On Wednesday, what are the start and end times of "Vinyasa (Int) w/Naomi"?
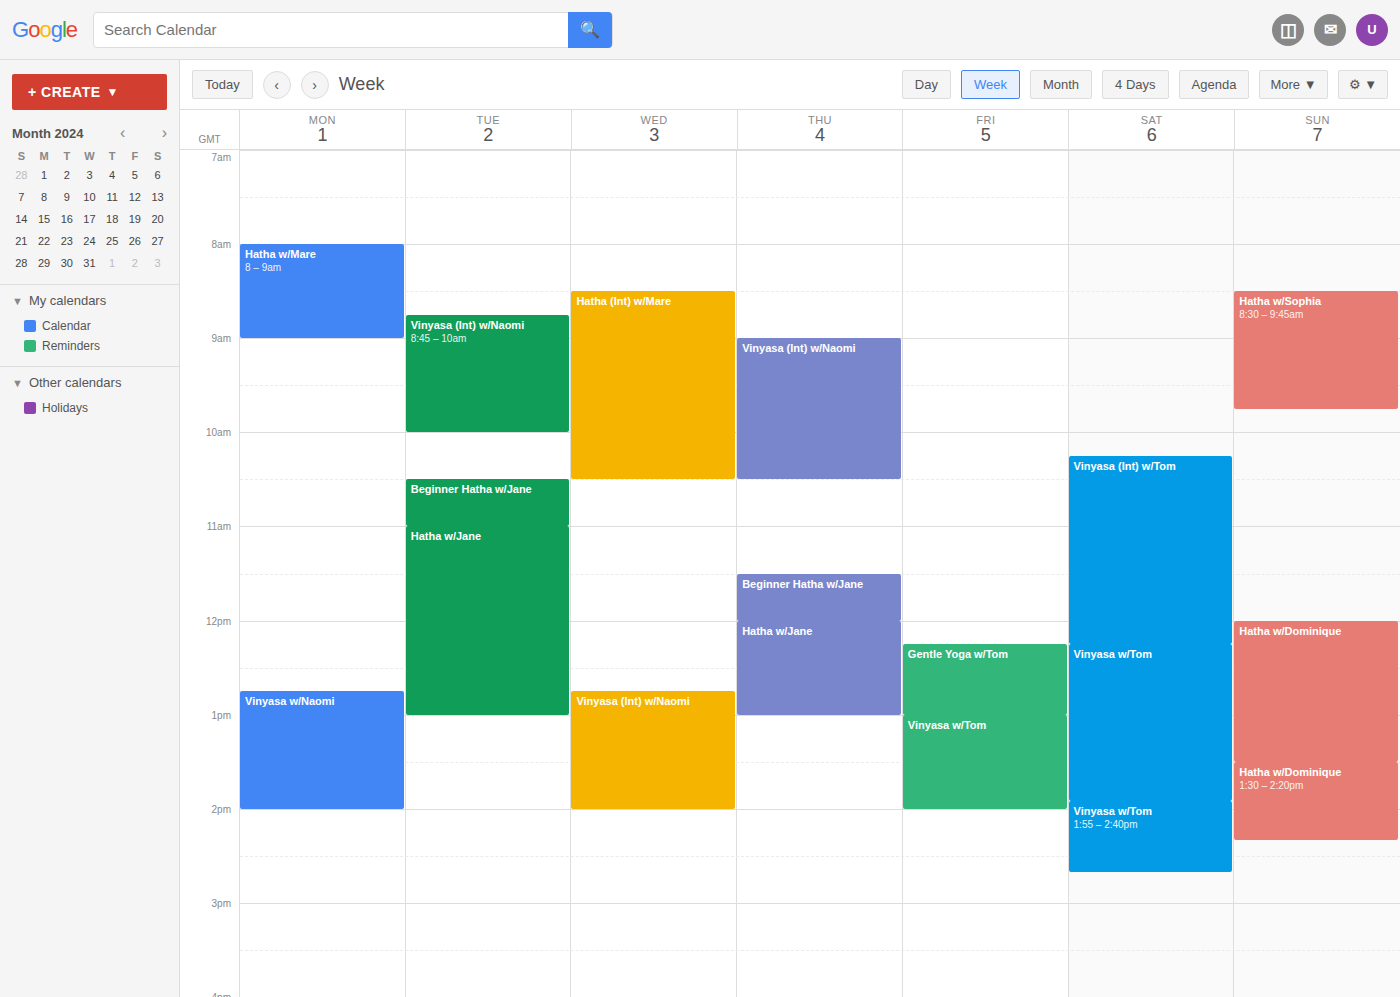
12:45 PM to 2:00 PM